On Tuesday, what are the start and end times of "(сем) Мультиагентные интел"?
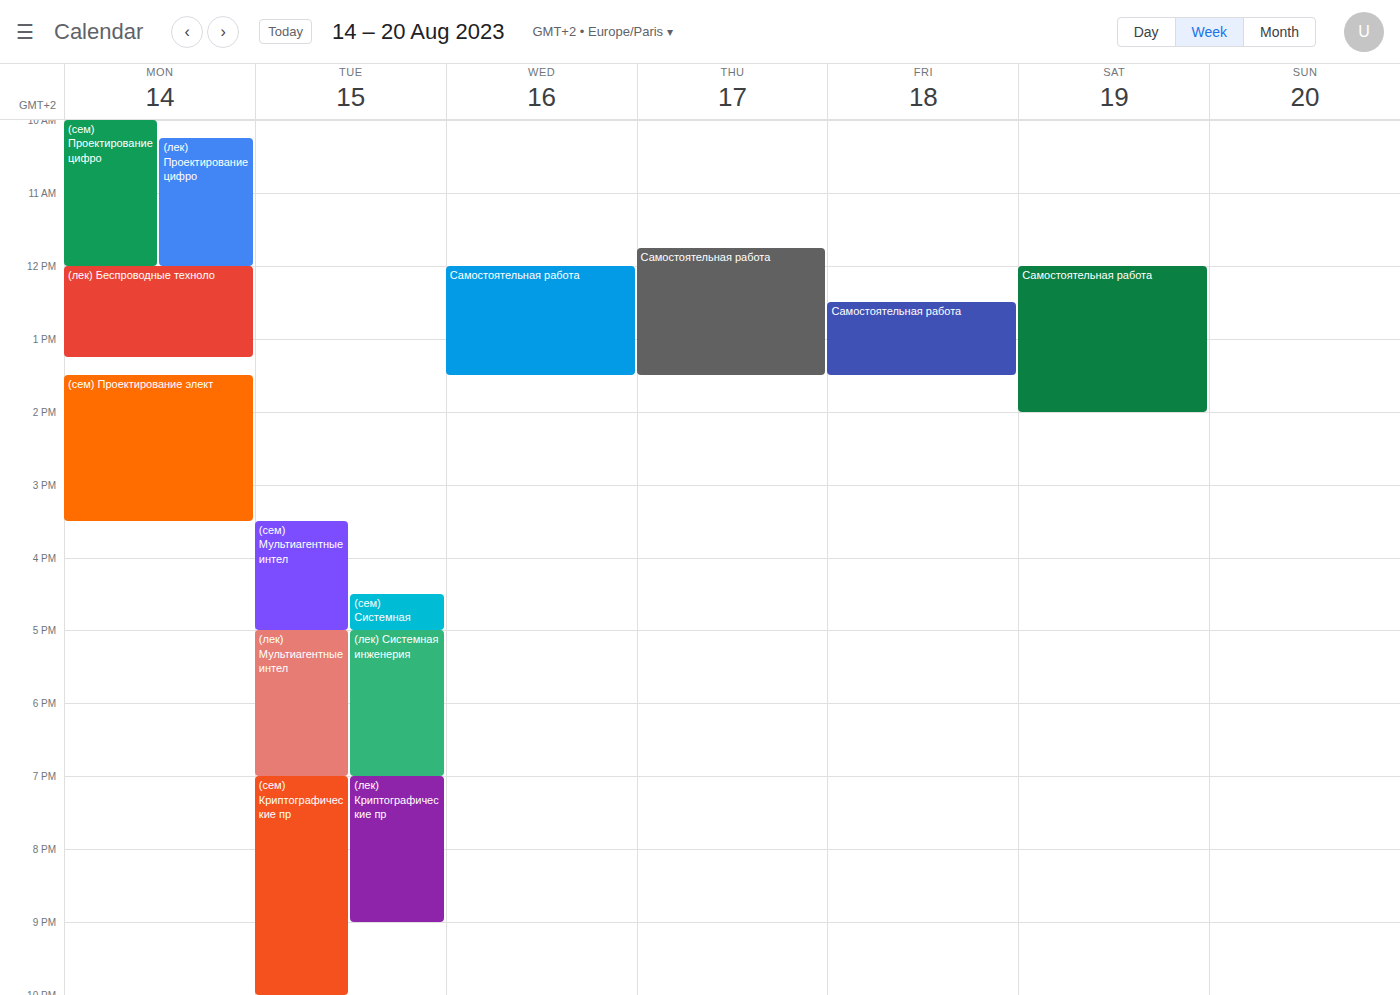
3:30 PM to 5:00 PM